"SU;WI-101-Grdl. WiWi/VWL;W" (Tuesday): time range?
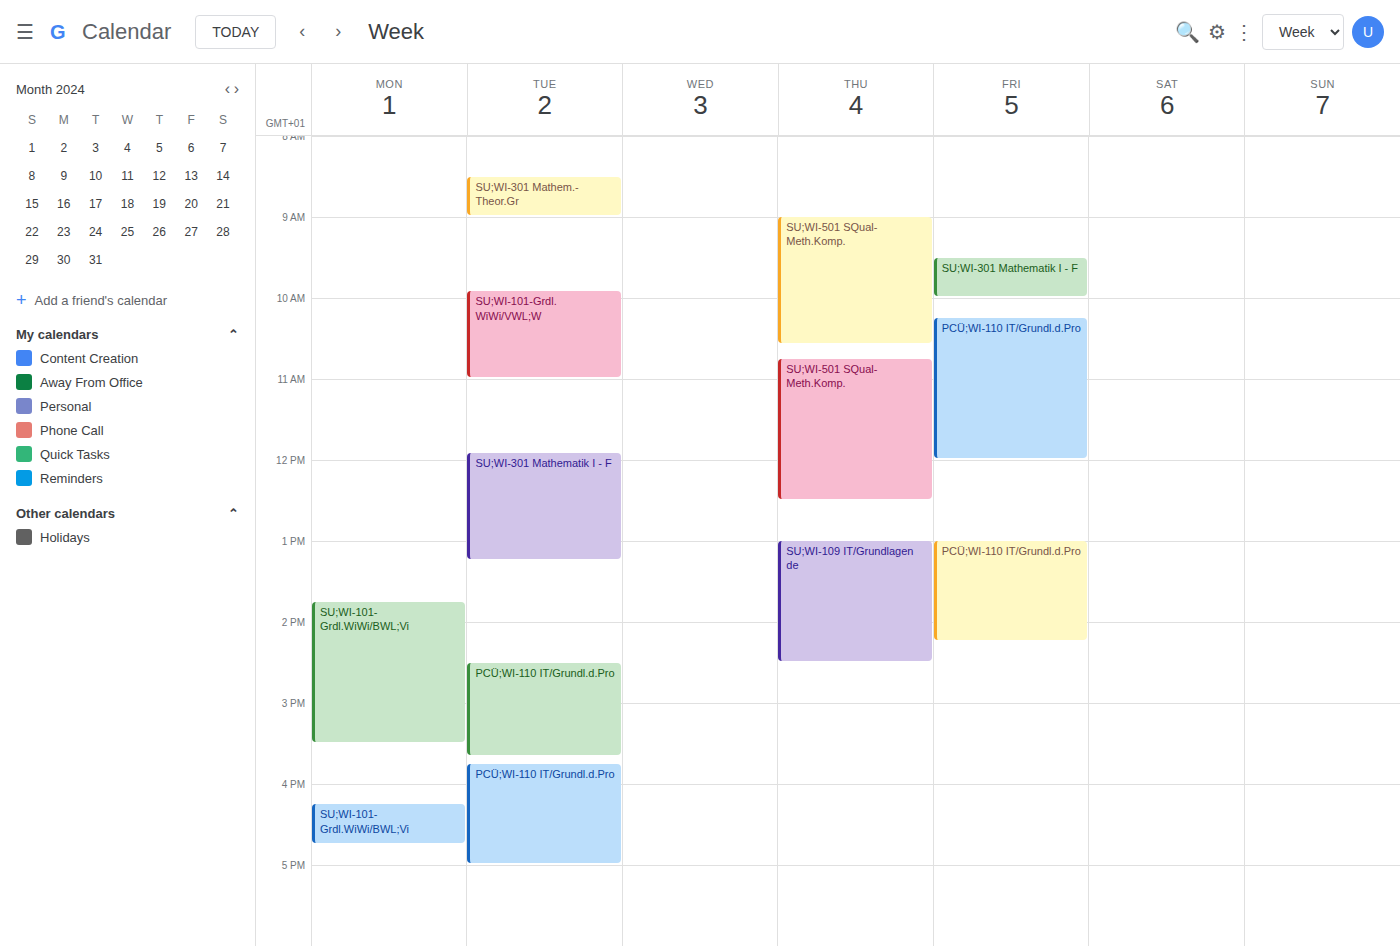
9:55 AM to 11:00 AM